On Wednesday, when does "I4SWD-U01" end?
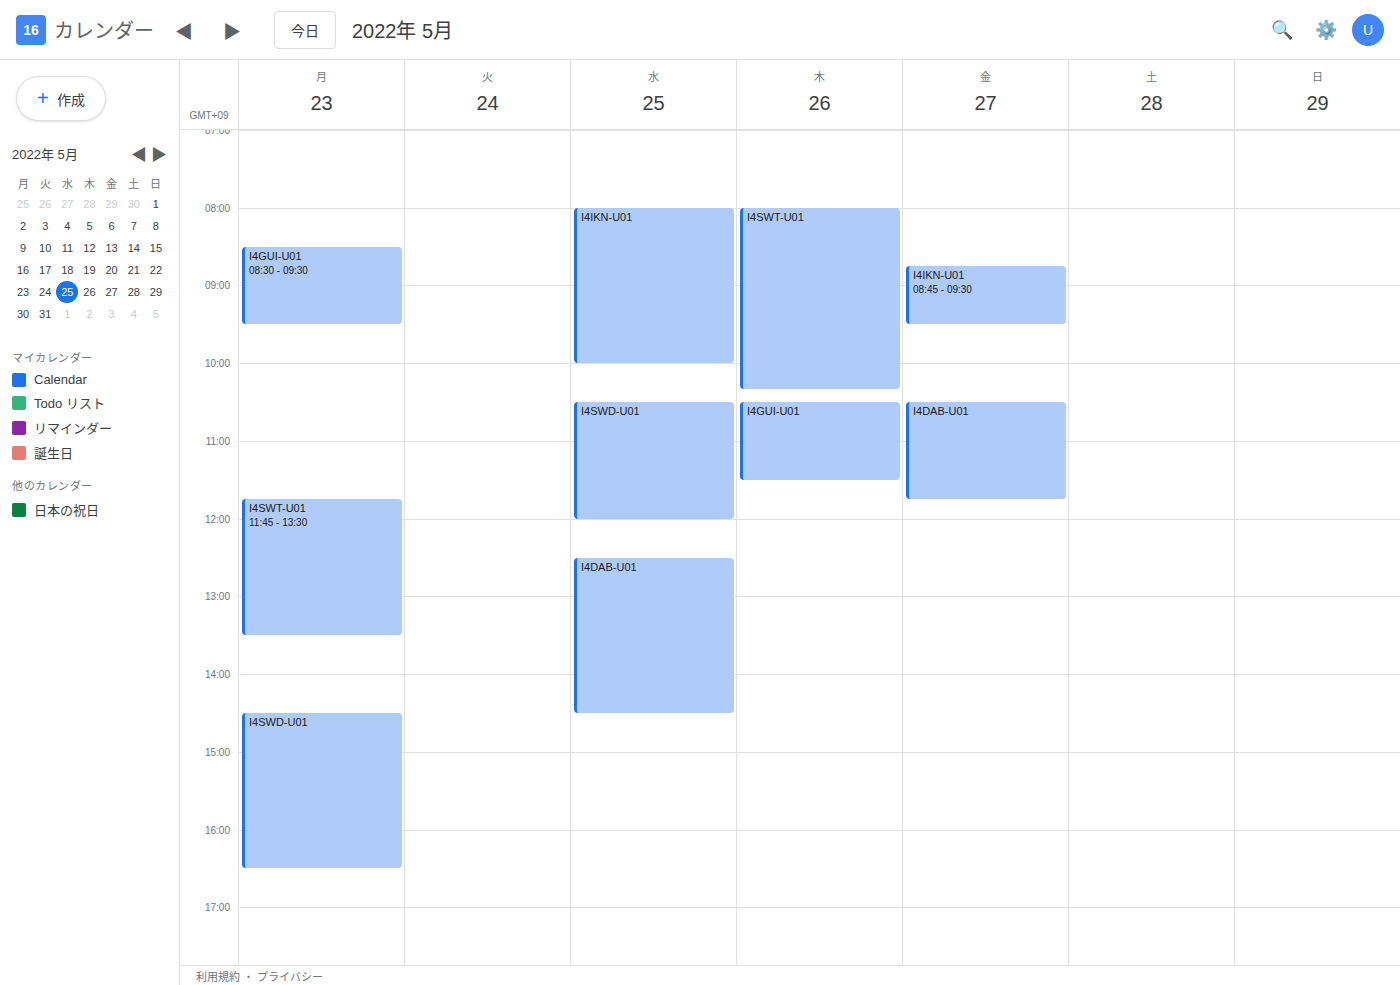
12:00 PM